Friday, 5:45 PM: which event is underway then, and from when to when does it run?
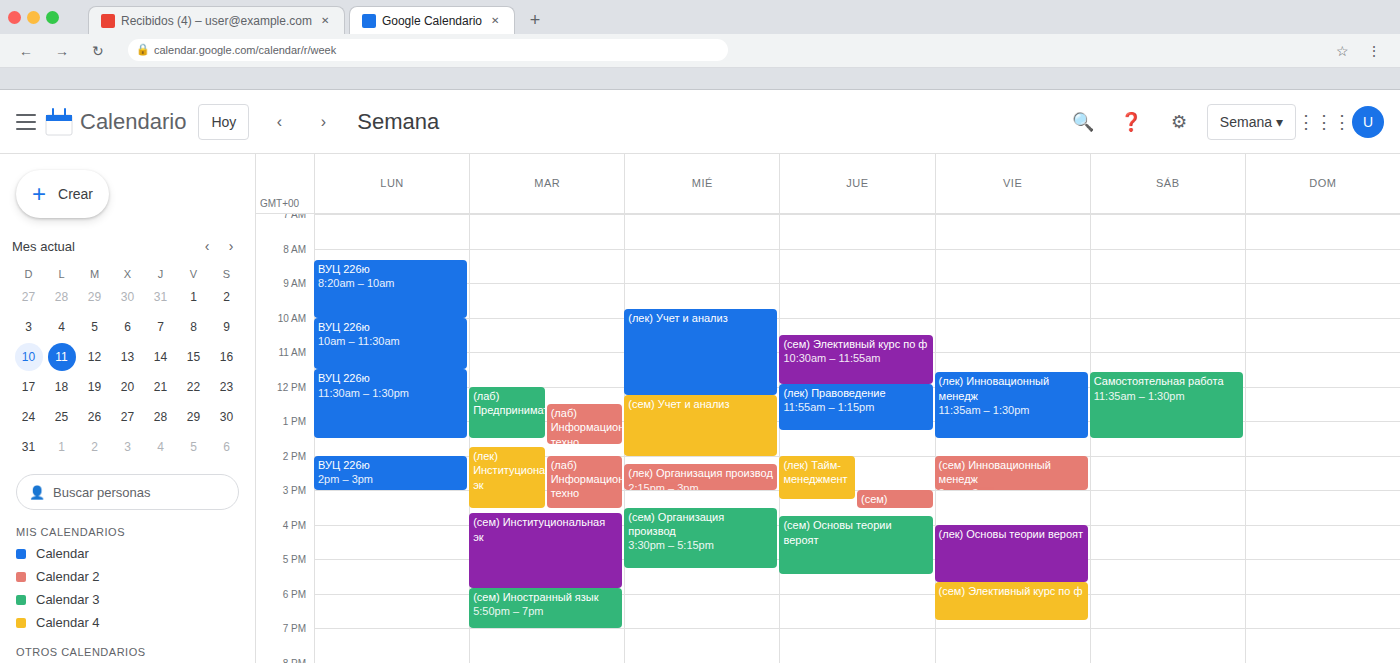
"(сем) Элективный курс по ф", 5:40 PM to 6:45 PM